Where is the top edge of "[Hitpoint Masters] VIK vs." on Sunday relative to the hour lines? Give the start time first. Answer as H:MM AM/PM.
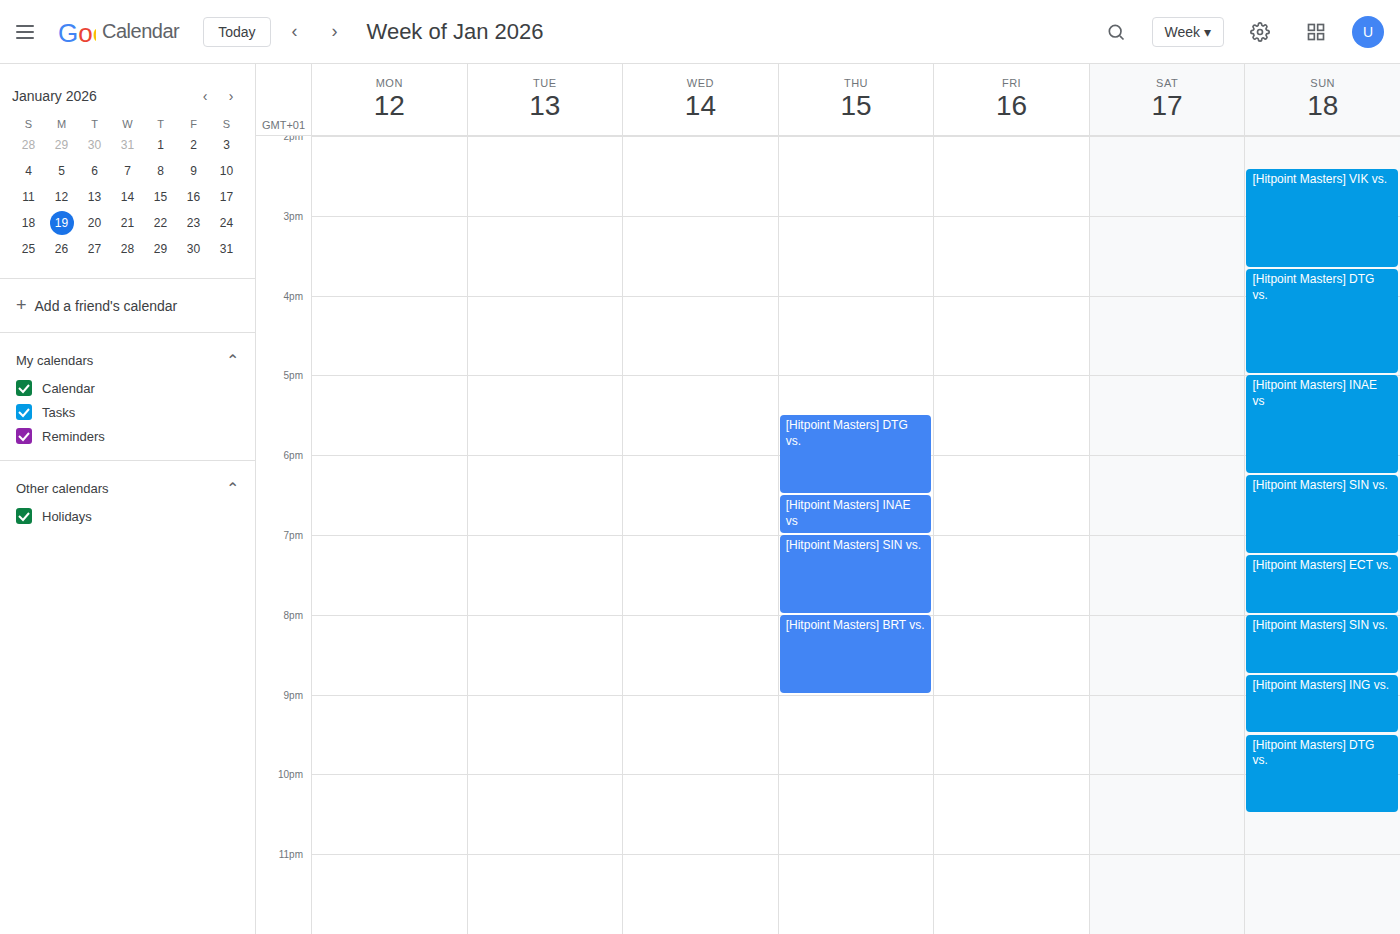
2:25 PM -- neither: 25 minutes below the 2 PM line and 35 minutes above the 3 PM line.